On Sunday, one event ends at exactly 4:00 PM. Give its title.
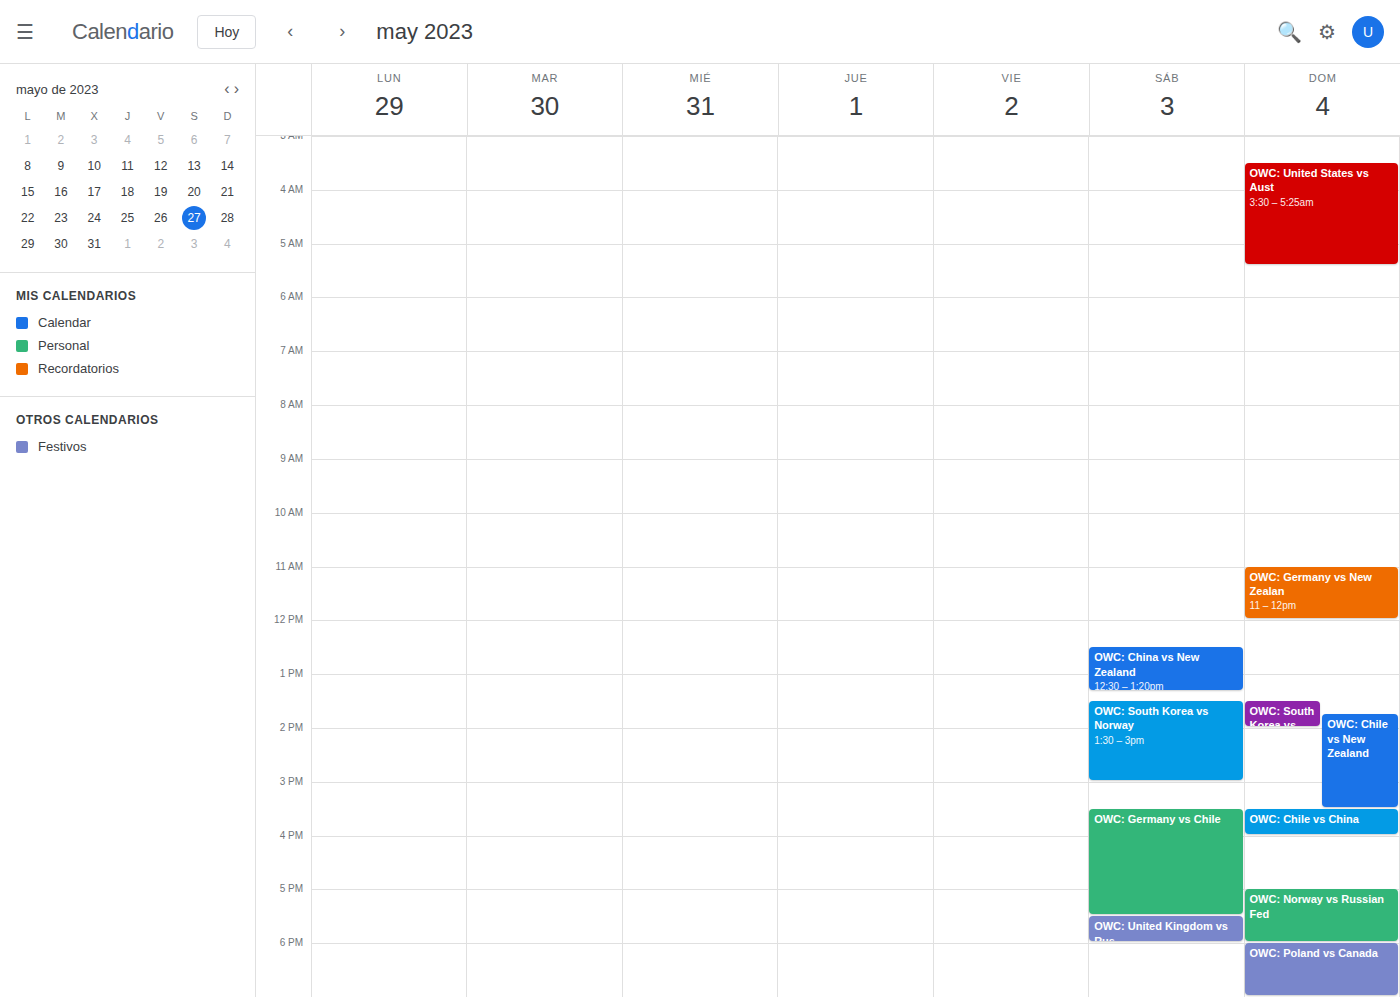
"OWC: Chile vs China"